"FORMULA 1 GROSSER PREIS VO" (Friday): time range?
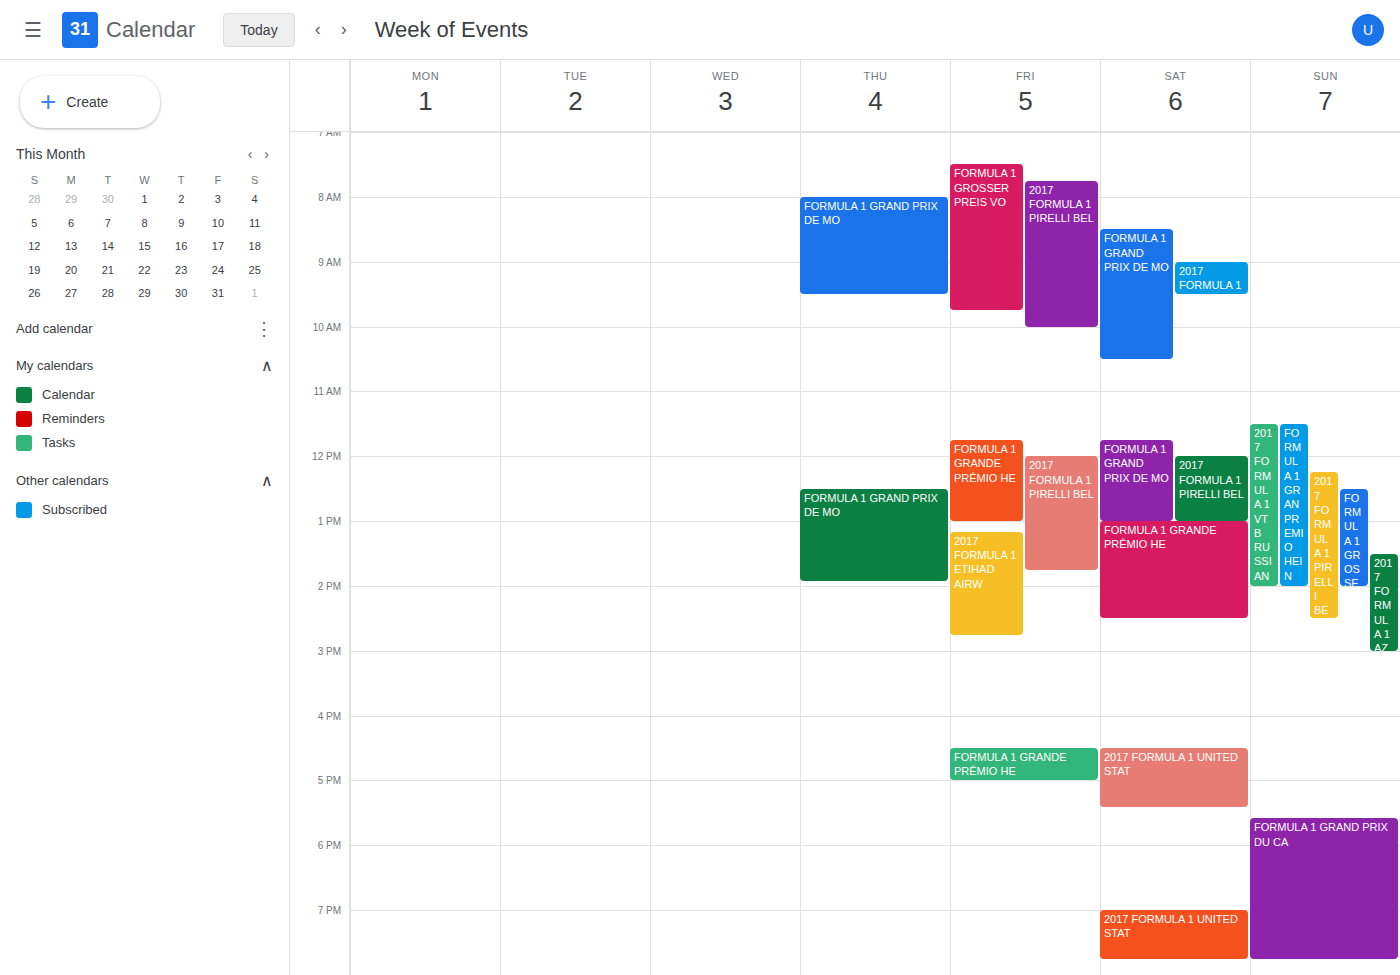
7:30 AM to 9:45 AM